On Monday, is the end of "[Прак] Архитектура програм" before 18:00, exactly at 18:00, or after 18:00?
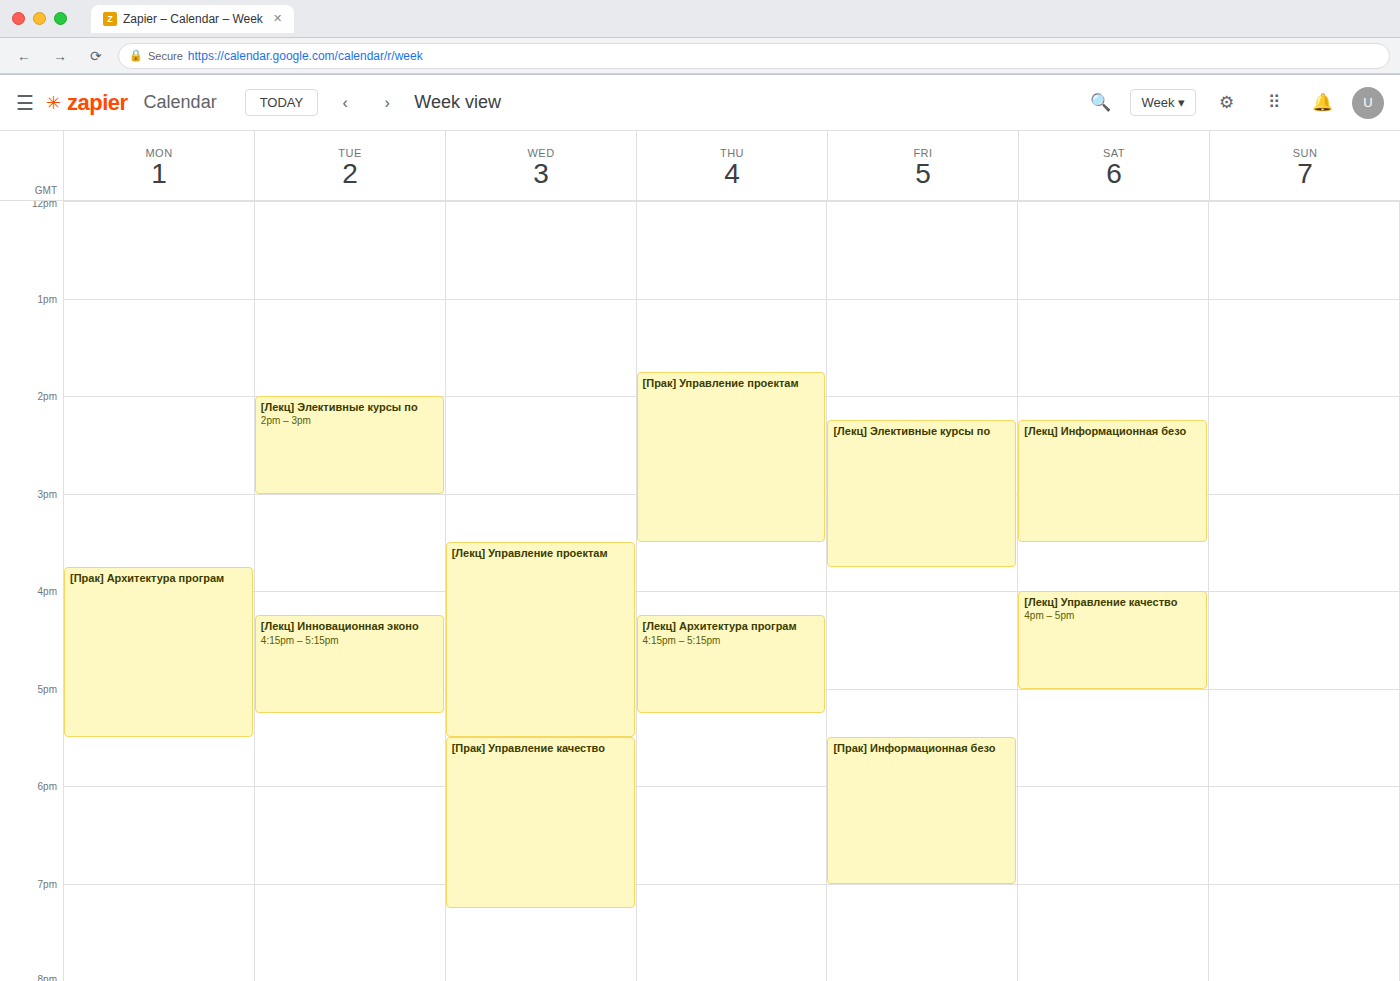
17:30 -- before 18:00, 30 minutes above the 18:00 line.